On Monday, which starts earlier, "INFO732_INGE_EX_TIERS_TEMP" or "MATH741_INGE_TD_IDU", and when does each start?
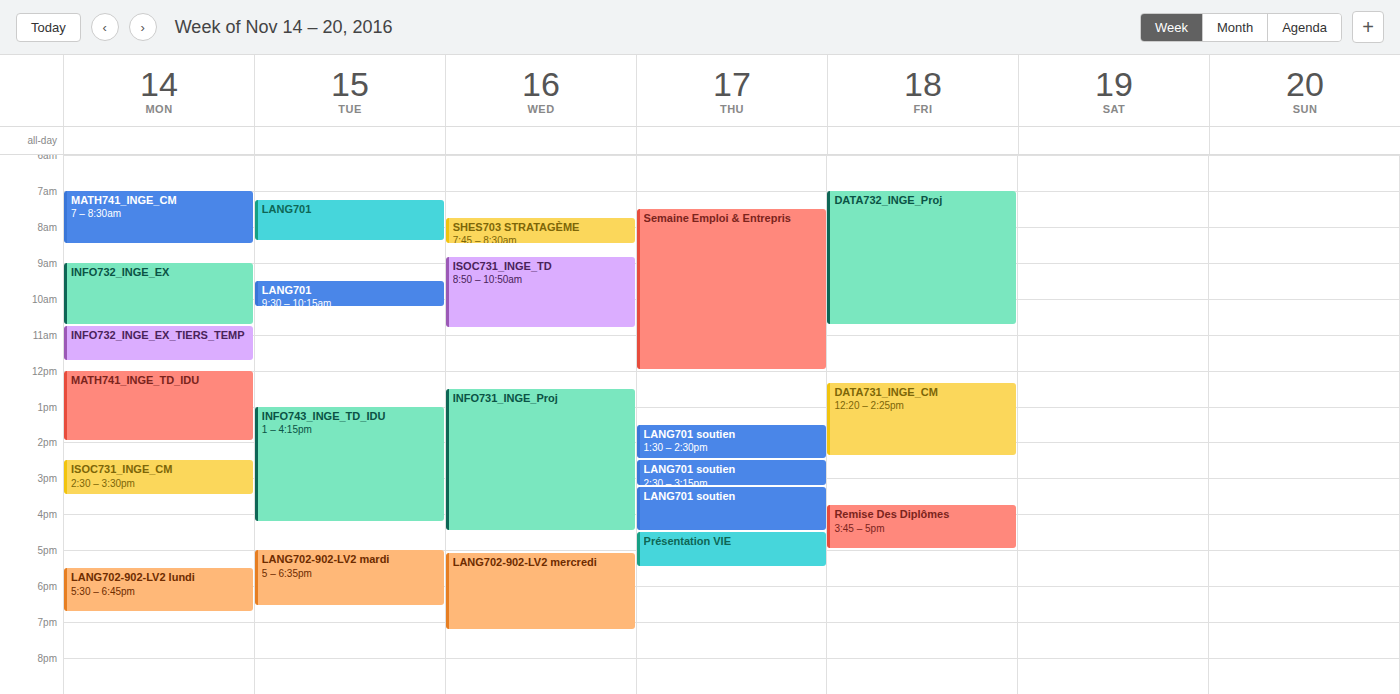
"INFO732_INGE_EX_TIERS_TEMP" 10:45; "MATH741_INGE_TD_IDU" 12:00.